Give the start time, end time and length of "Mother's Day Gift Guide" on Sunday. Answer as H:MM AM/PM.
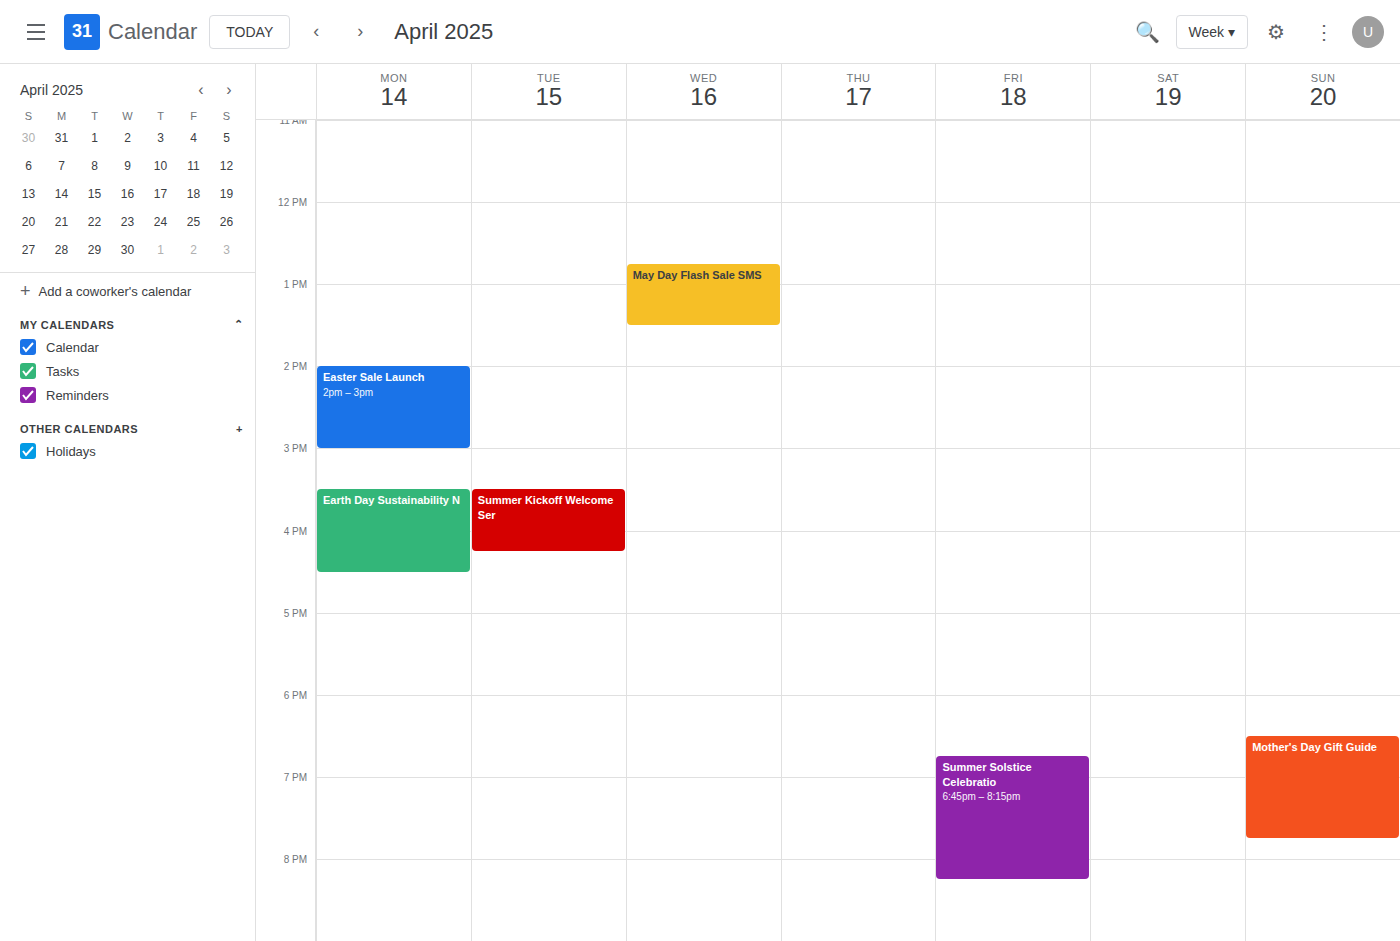
6:30 PM to 7:45 PM, 1 hour 15 minutes